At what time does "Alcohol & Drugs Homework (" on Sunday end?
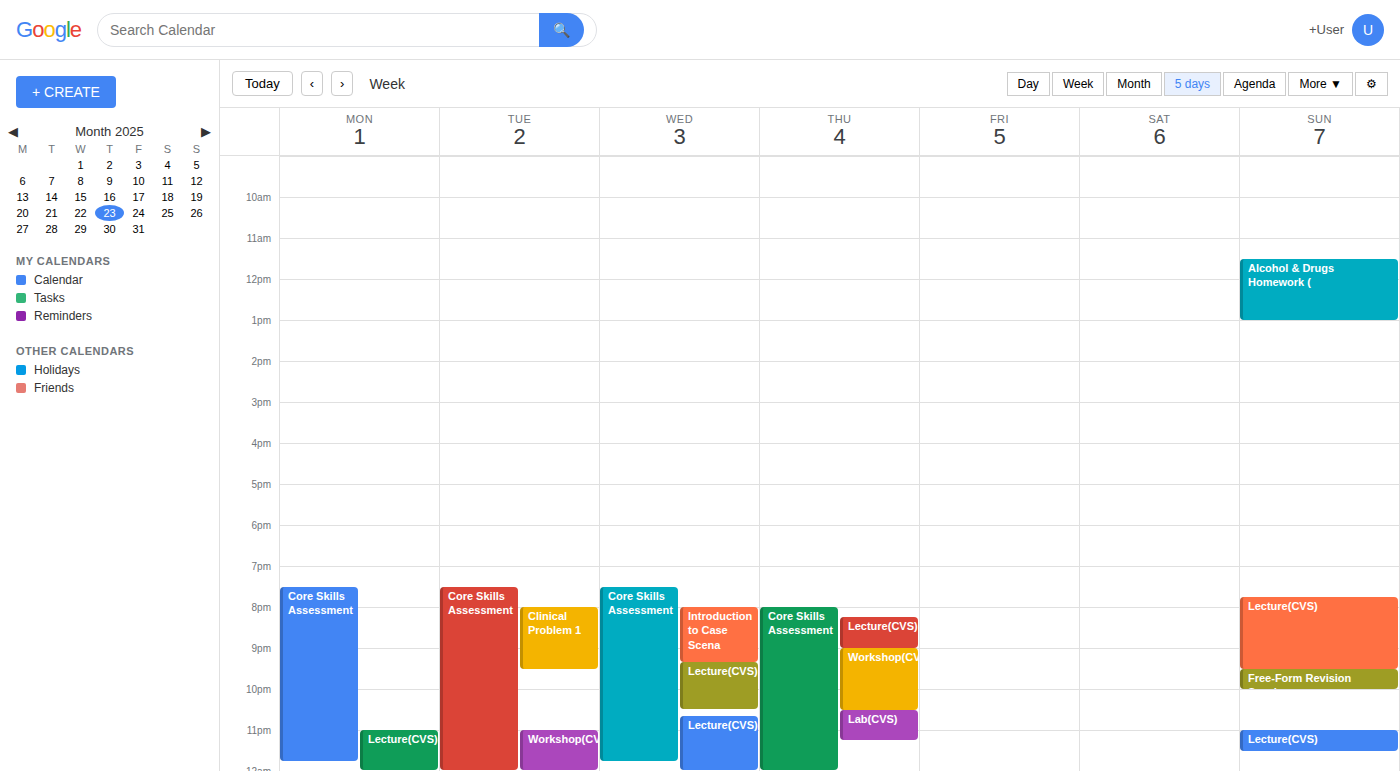
1:00 PM